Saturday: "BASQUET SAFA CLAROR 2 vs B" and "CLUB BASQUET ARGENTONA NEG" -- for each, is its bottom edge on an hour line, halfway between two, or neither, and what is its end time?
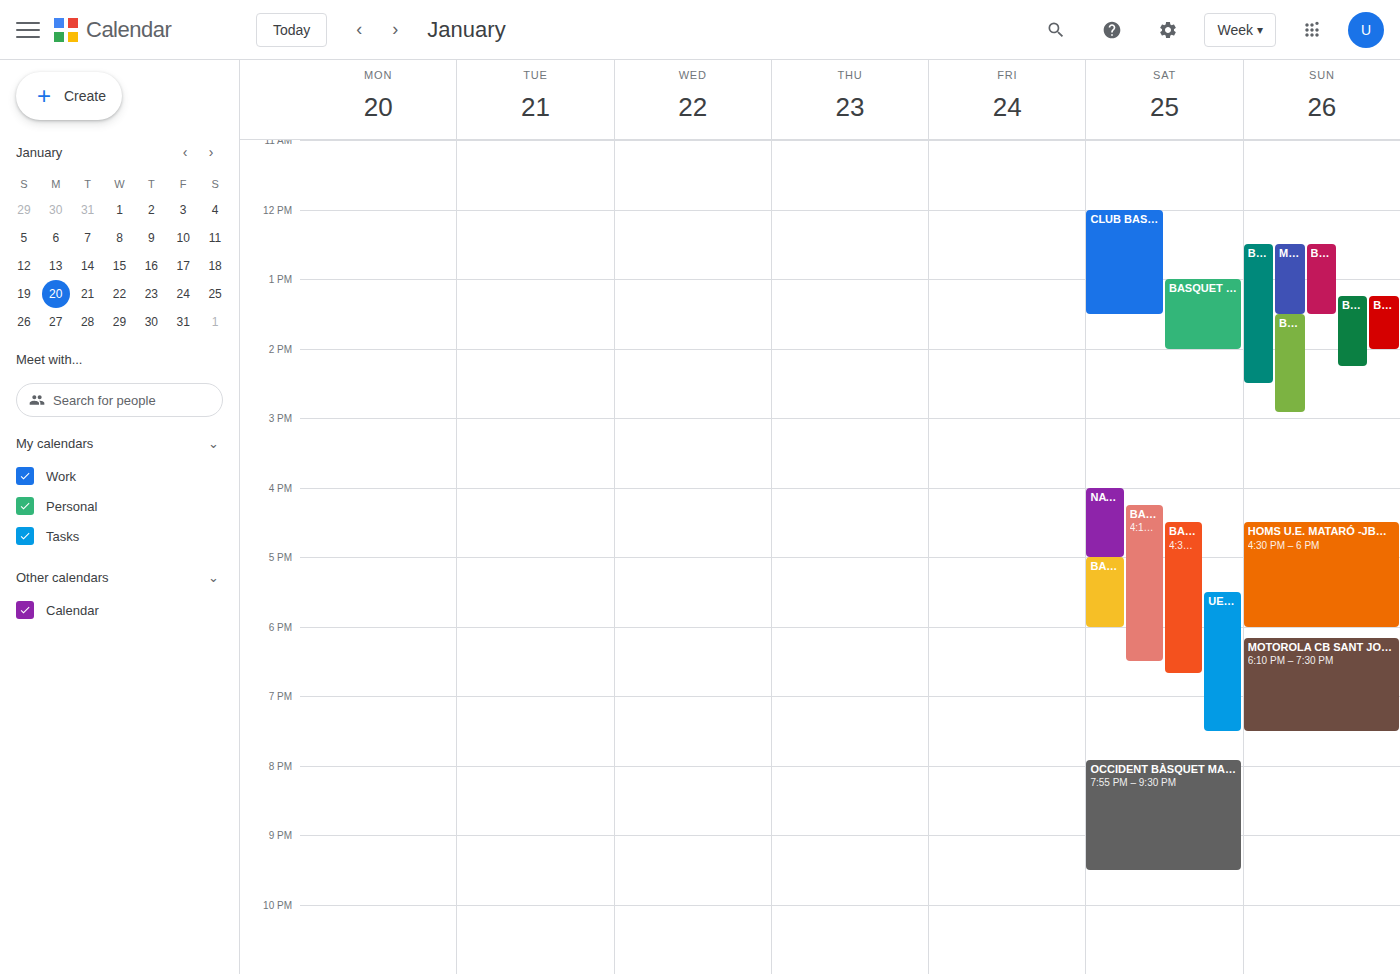
"BASQUET SAFA CLAROR 2 vs B": 2:00 PM, exactly on the 2 PM line. "CLUB BASQUET ARGENTONA NEG": 1:30 PM, halfway between the 1 PM and 2 PM lines.